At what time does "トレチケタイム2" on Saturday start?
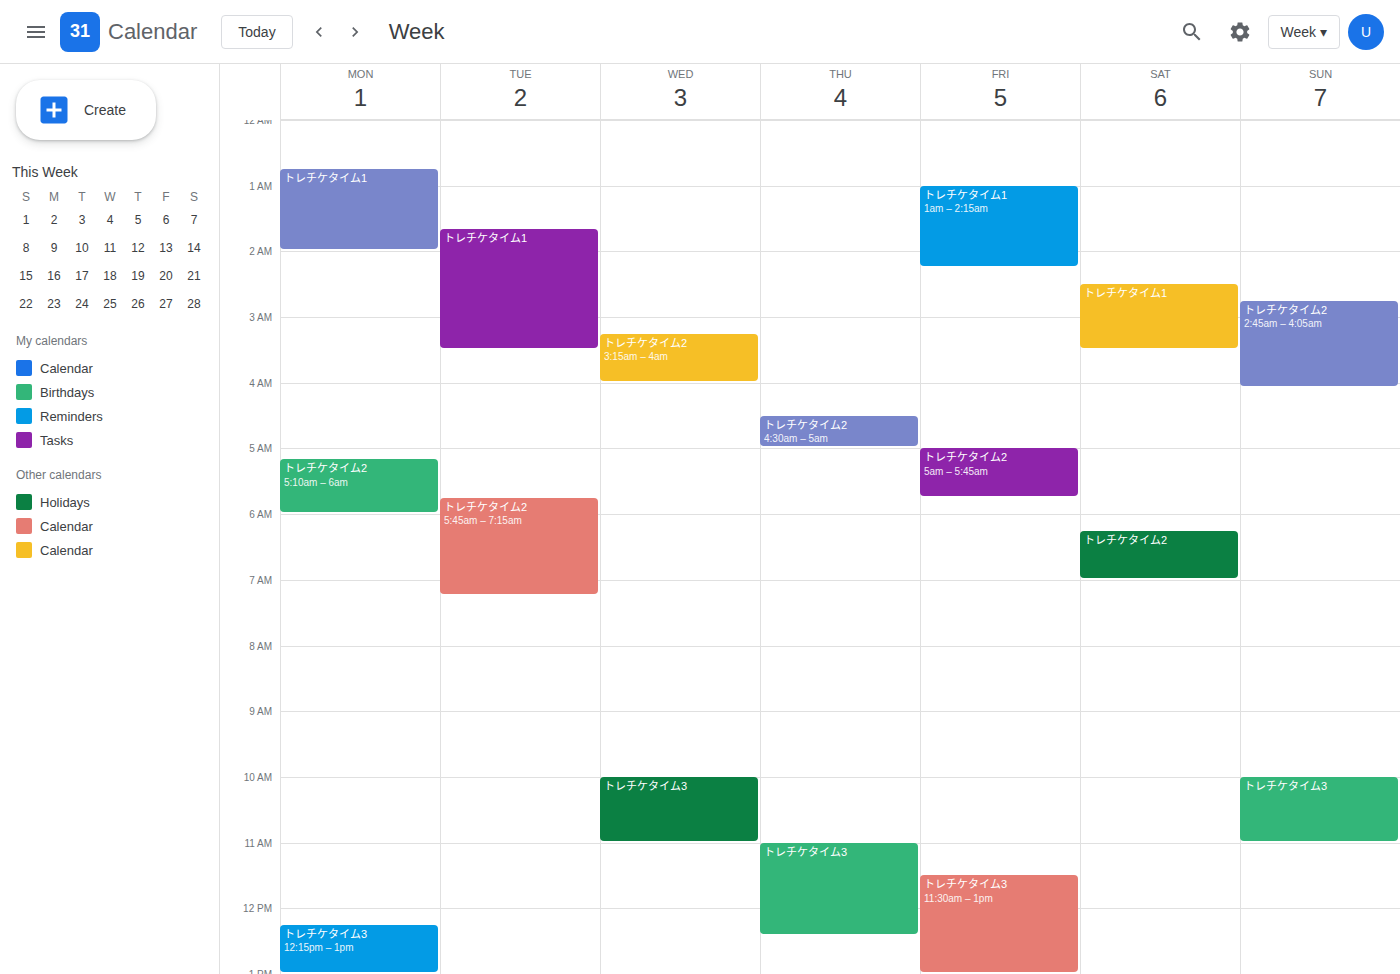
6:15 AM